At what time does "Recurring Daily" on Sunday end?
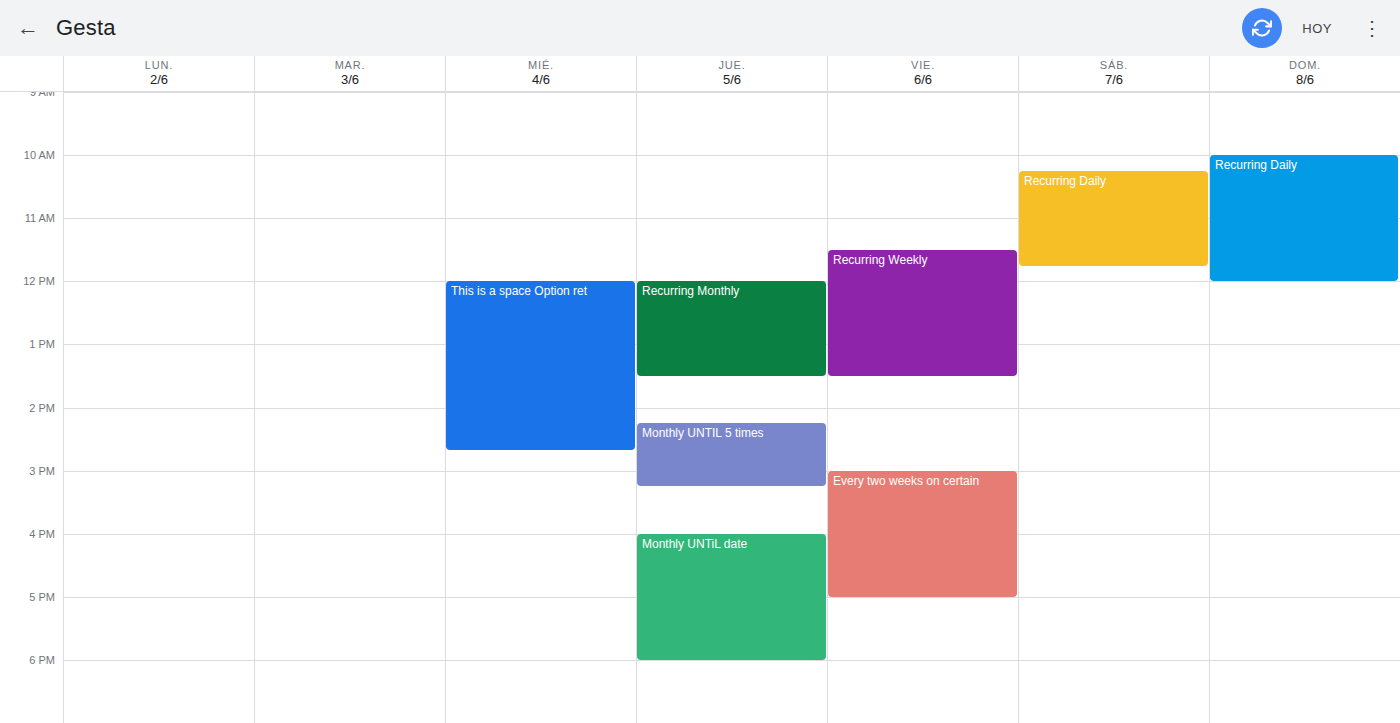
12:00 PM